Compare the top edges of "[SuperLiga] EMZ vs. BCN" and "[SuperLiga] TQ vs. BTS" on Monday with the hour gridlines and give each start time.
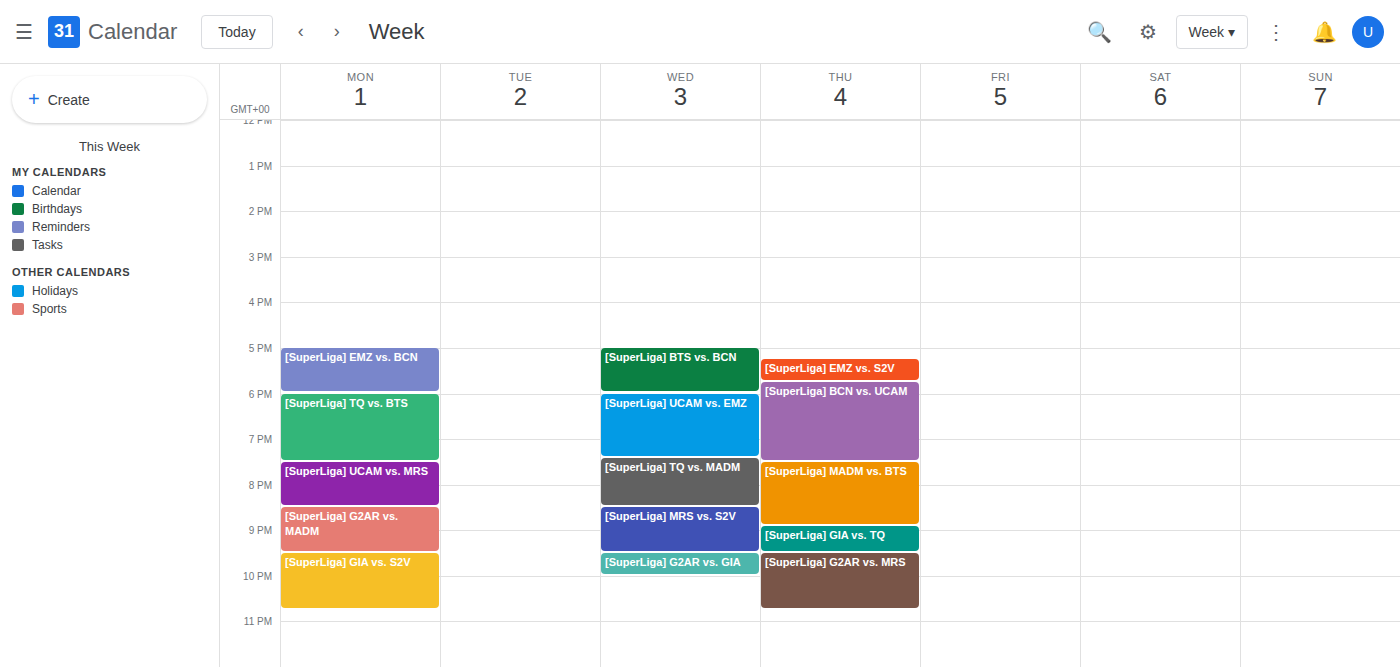
"[SuperLiga] EMZ vs. BCN": 5:00 PM, exactly on the 5 PM line. "[SuperLiga] TQ vs. BTS": 6:00 PM, exactly on the 6 PM line.